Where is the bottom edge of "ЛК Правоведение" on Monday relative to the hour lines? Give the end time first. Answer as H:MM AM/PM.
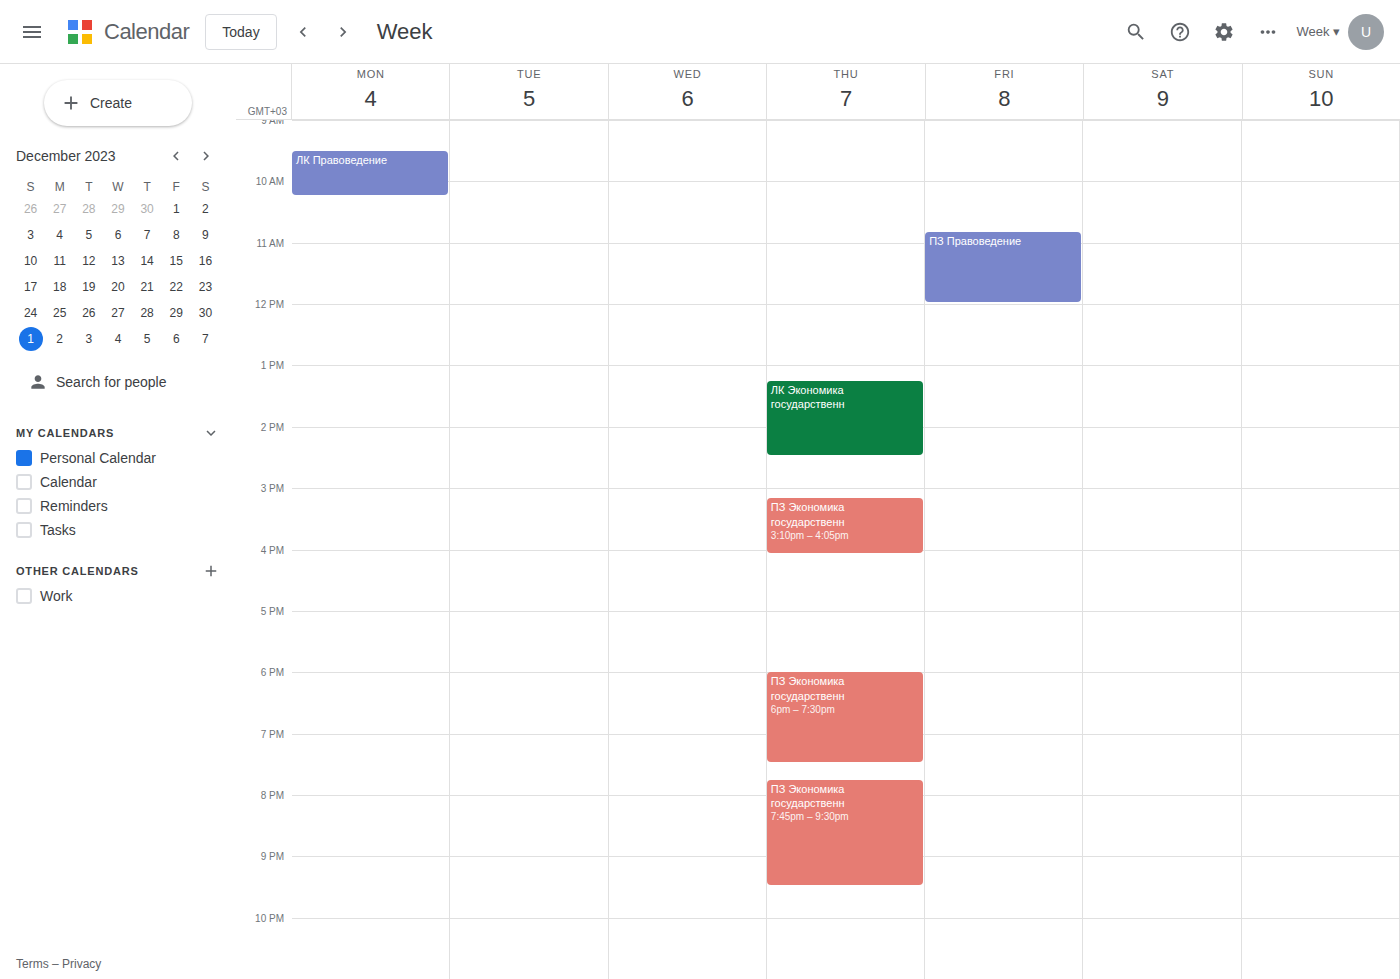
10:15 AM -- neither: a quarter of the way from the 10 AM line to the 11 AM line.